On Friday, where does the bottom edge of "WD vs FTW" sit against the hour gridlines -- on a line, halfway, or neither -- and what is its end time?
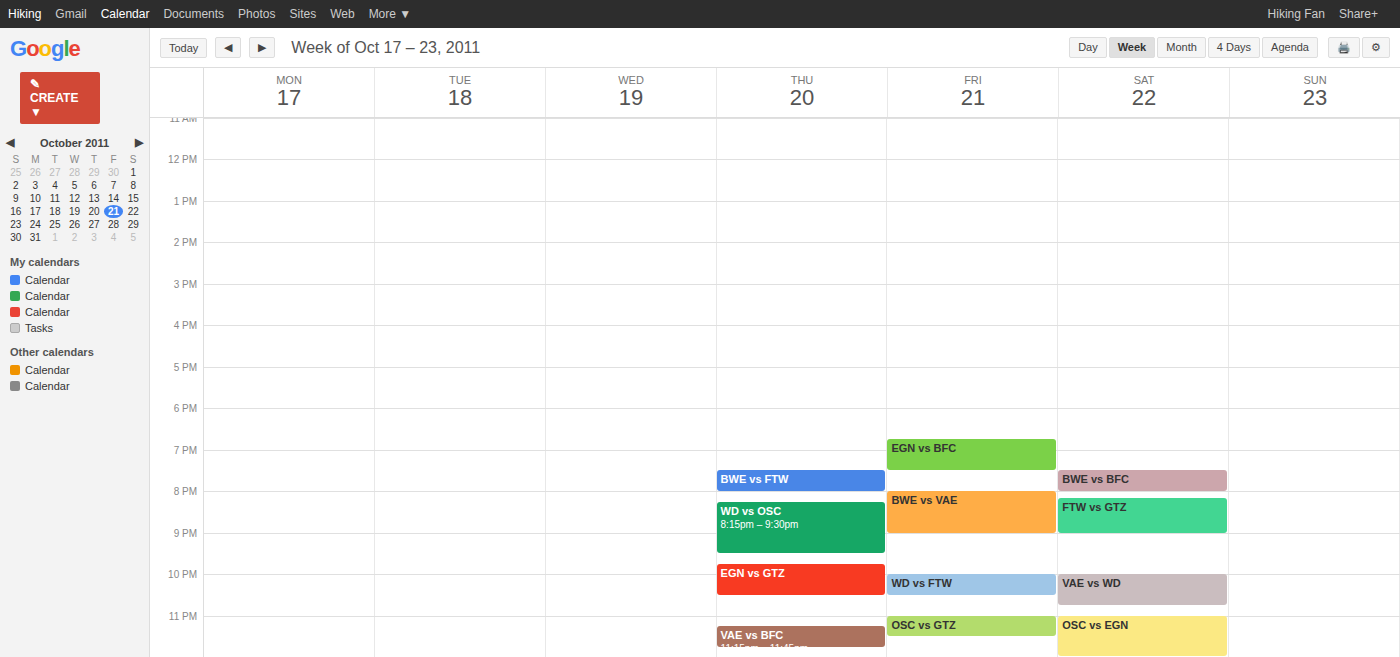
10:30 PM -- halfway between the 10 PM and 11 PM lines.